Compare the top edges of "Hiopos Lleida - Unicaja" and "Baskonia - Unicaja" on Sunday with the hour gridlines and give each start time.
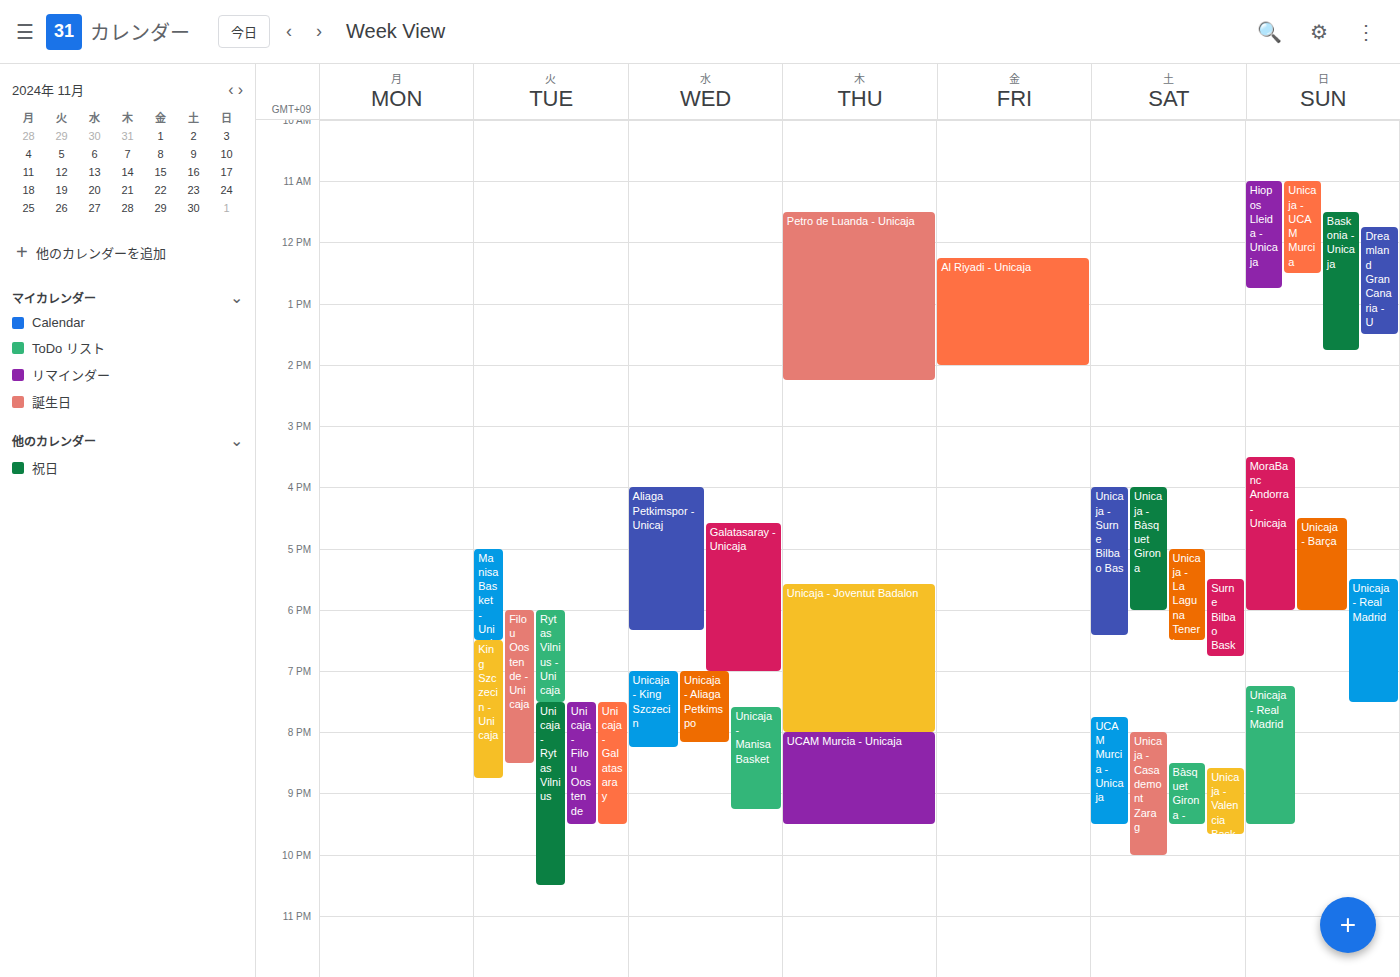
"Hiopos Lleida - Unicaja": 11:00 AM, exactly on the 11 AM line. "Baskonia - Unicaja": 11:30 AM, halfway between the 11 AM and 12 PM lines.